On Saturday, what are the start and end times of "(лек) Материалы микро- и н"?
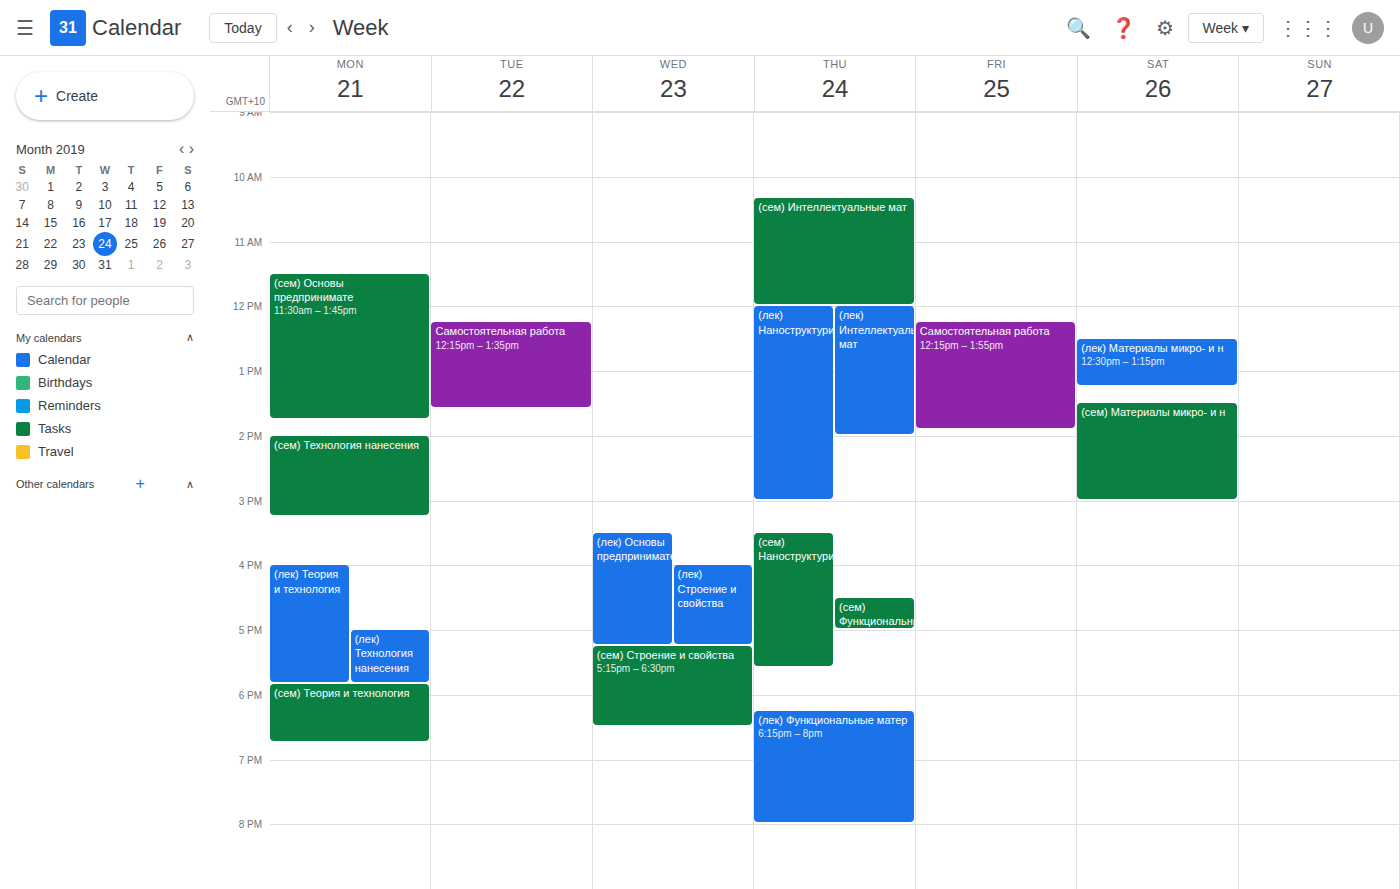
12:30 PM to 1:15 PM